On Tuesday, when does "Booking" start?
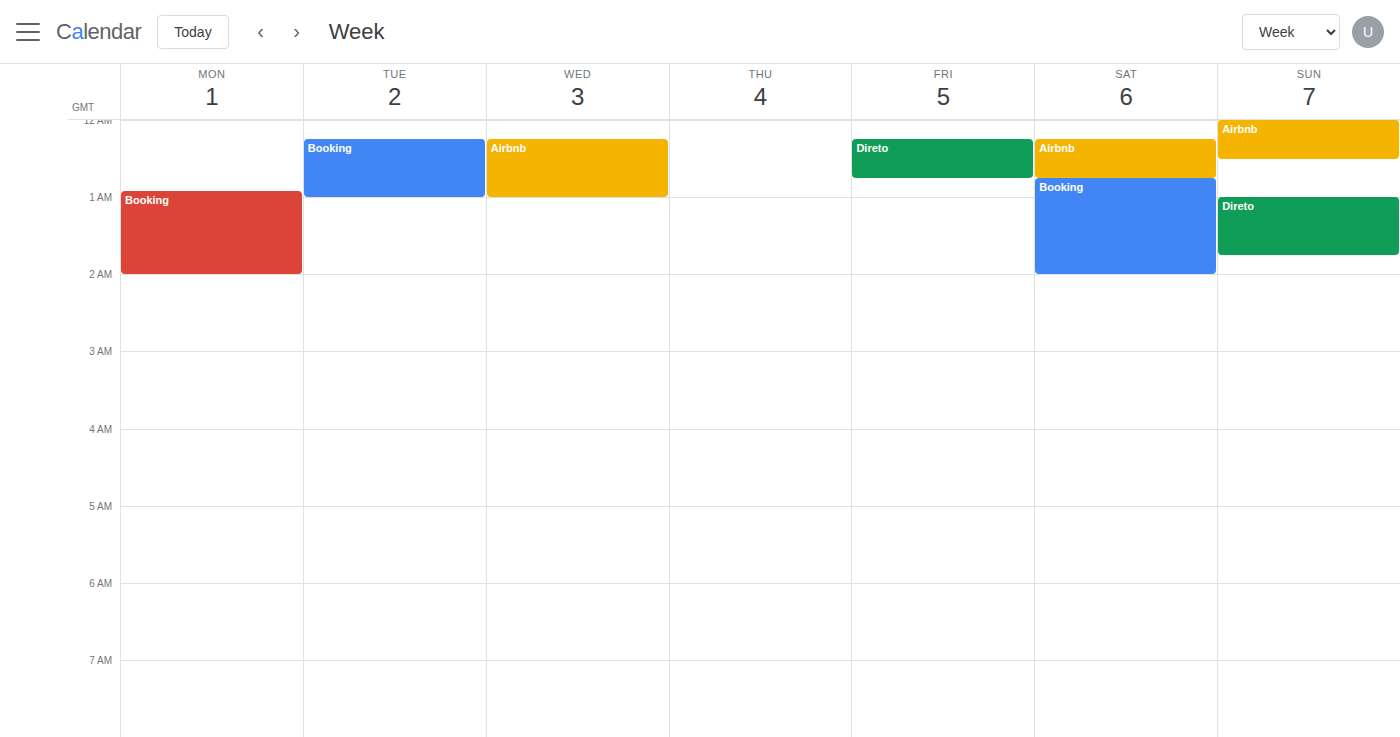
12:15 AM